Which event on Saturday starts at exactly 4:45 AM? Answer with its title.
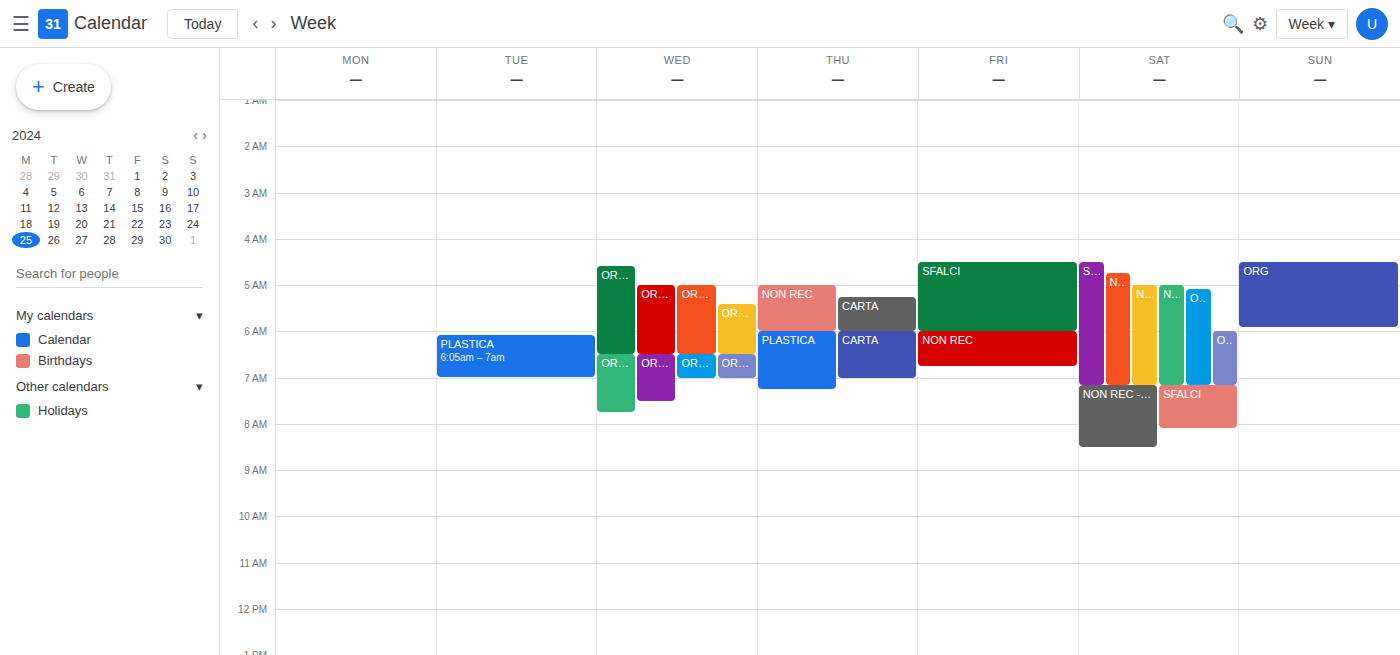
"NON REC"